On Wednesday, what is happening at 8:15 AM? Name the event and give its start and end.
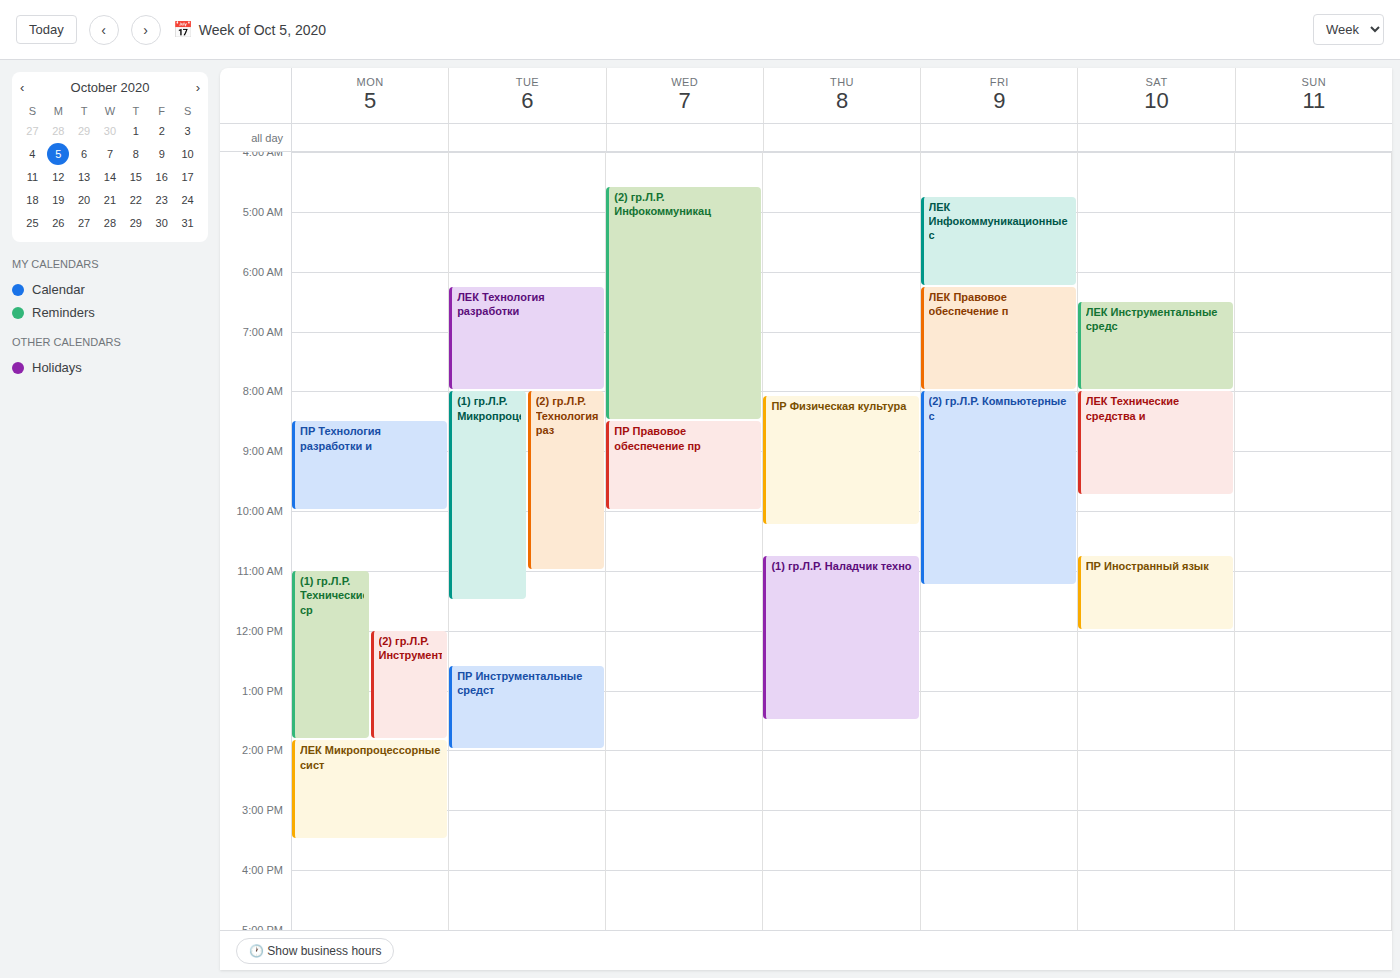
"(2) гр.Л.Р. Инфокоммуникац", 4:35 AM to 8:30 AM